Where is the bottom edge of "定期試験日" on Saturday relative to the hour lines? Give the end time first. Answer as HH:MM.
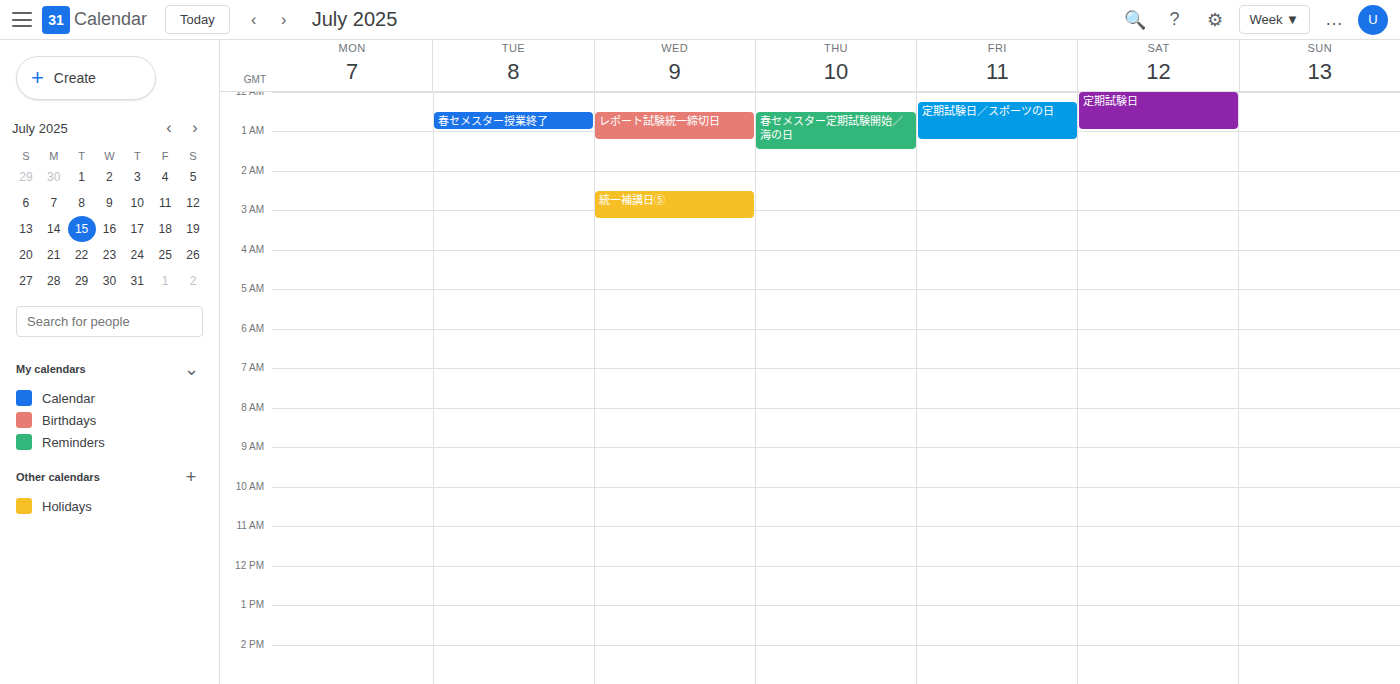
01:00 -- exactly on the 01:00 line.